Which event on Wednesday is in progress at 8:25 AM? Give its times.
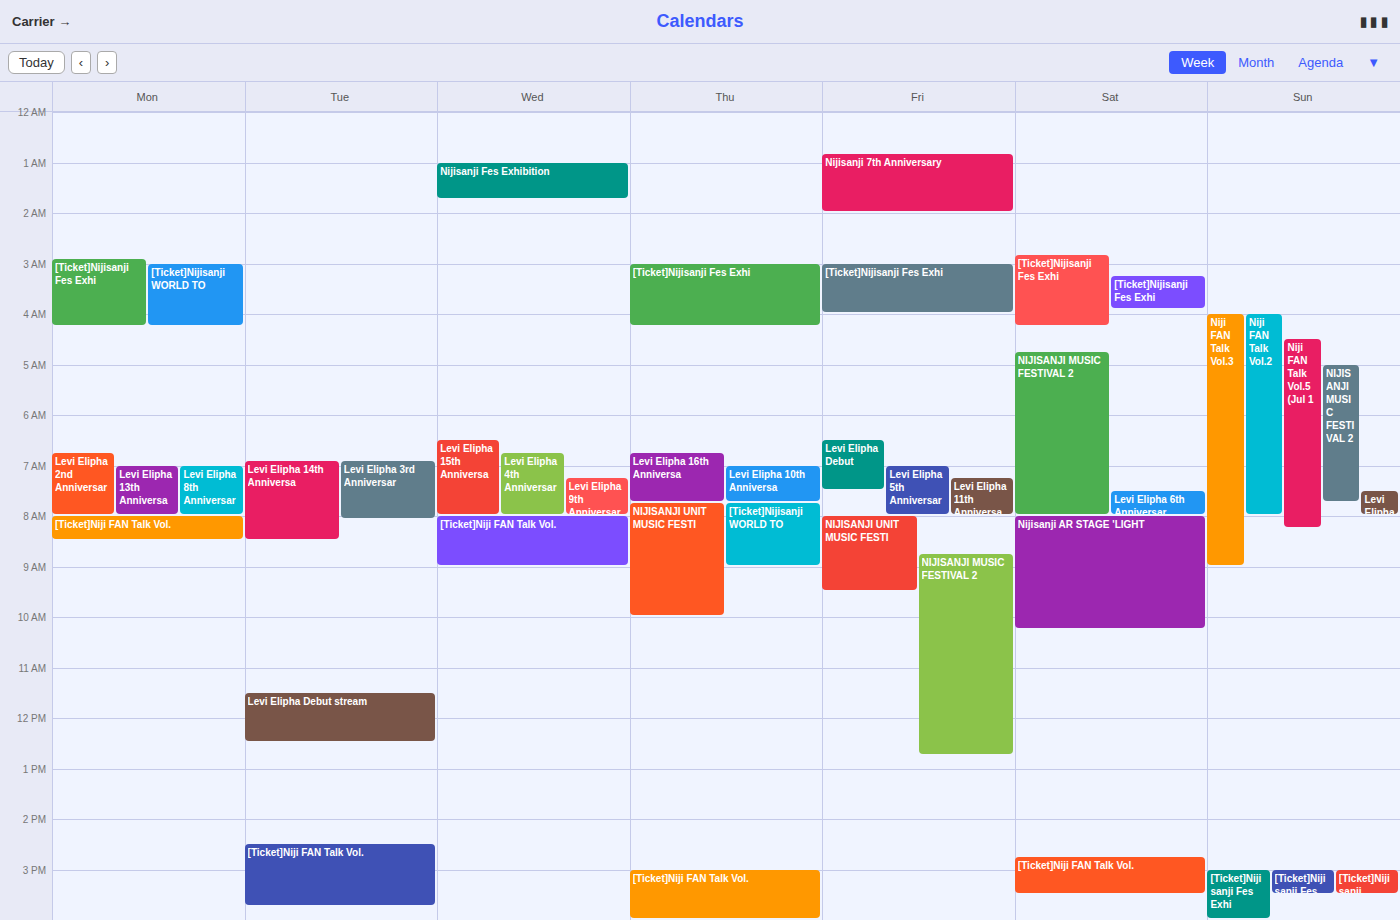
"[Ticket]Niji FAN Talk Vol.", 8:00 AM to 9:00 AM